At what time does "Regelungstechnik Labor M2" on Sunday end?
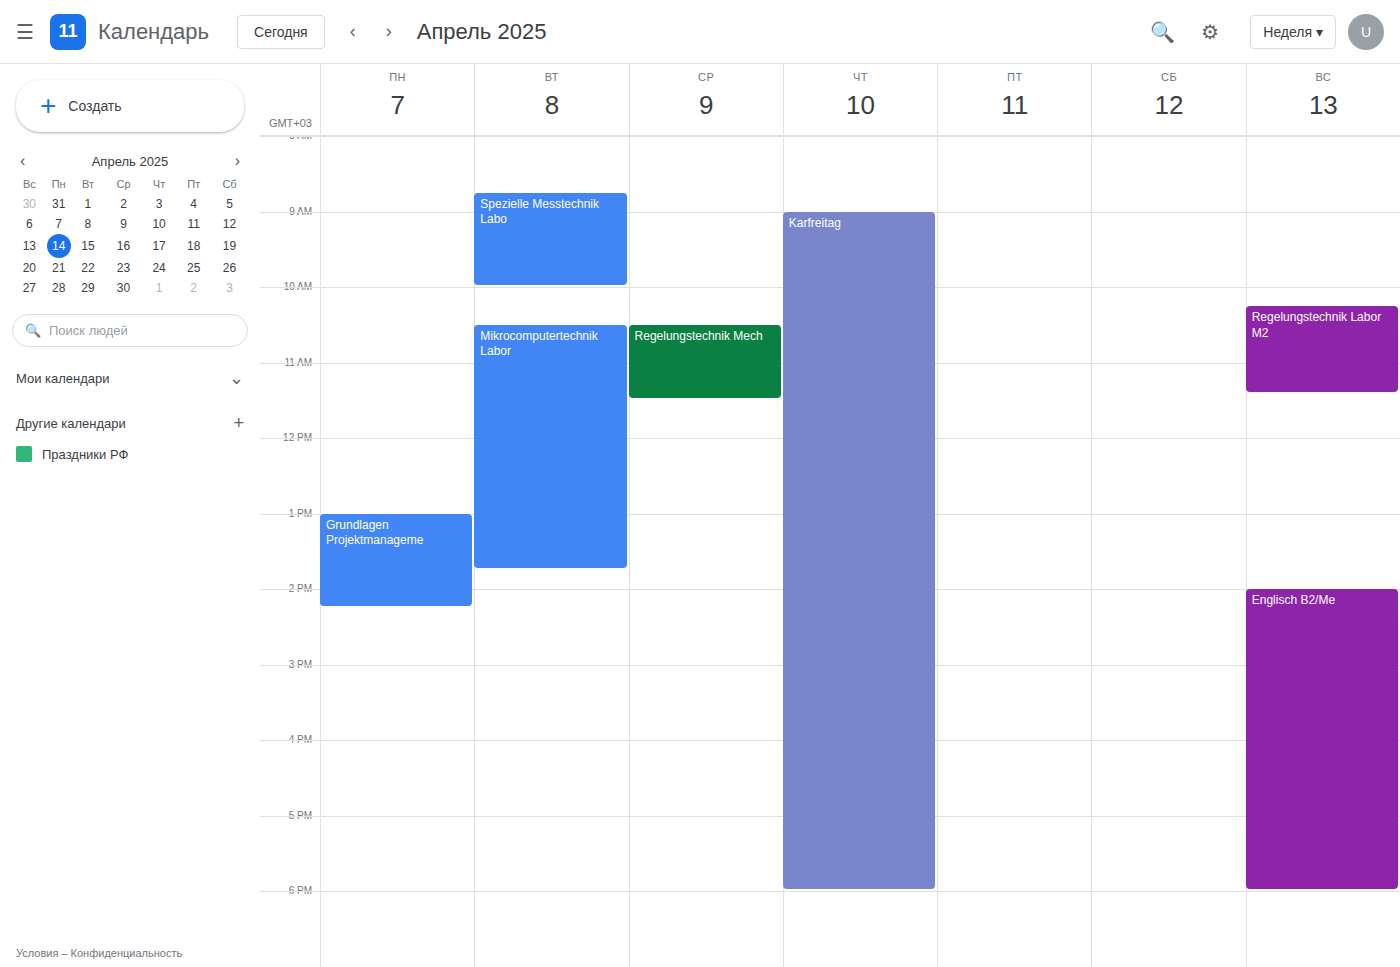
11:25